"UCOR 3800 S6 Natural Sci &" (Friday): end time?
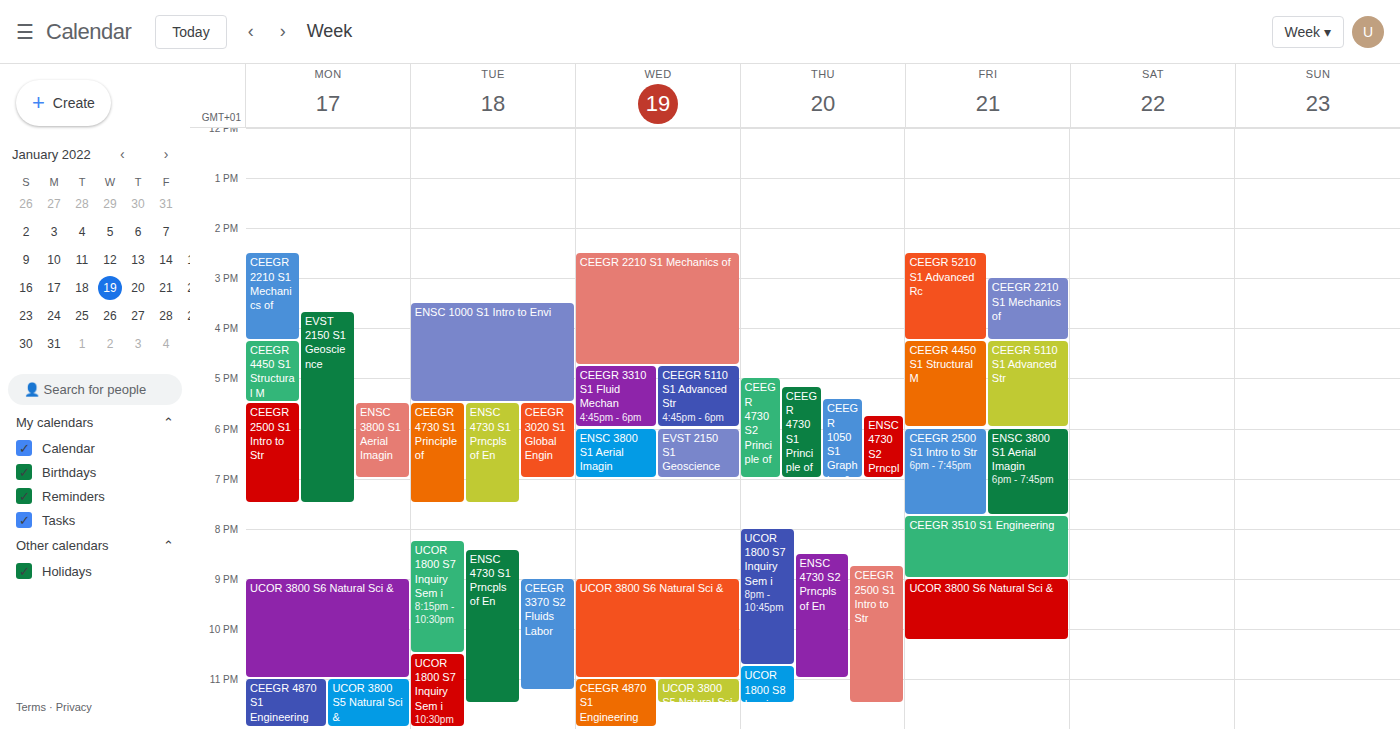
10:15 PM